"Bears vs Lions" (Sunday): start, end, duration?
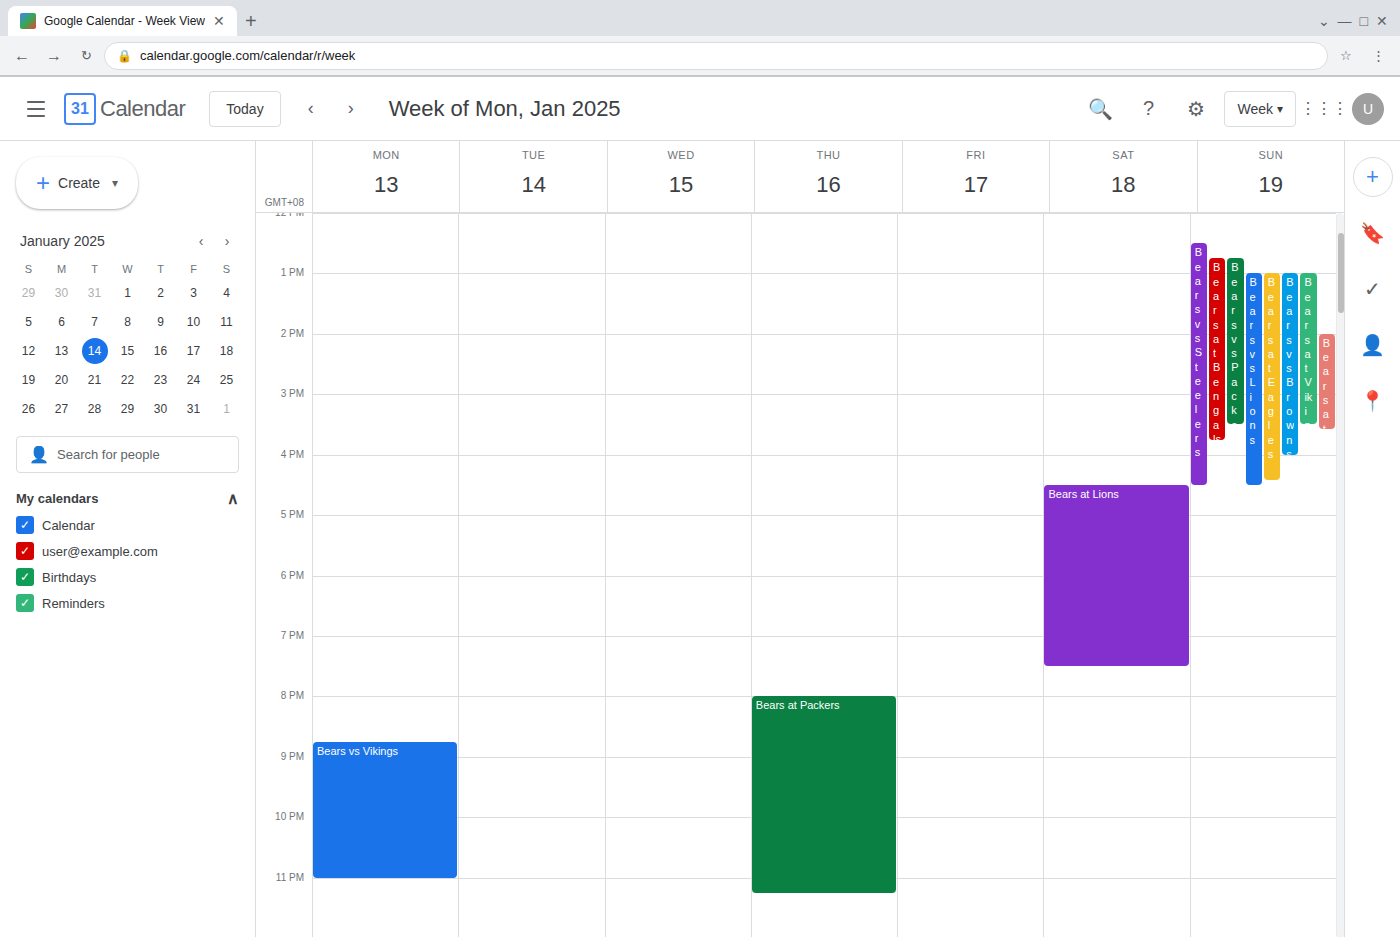
13:00 to 16:30, 3 hours 30 minutes